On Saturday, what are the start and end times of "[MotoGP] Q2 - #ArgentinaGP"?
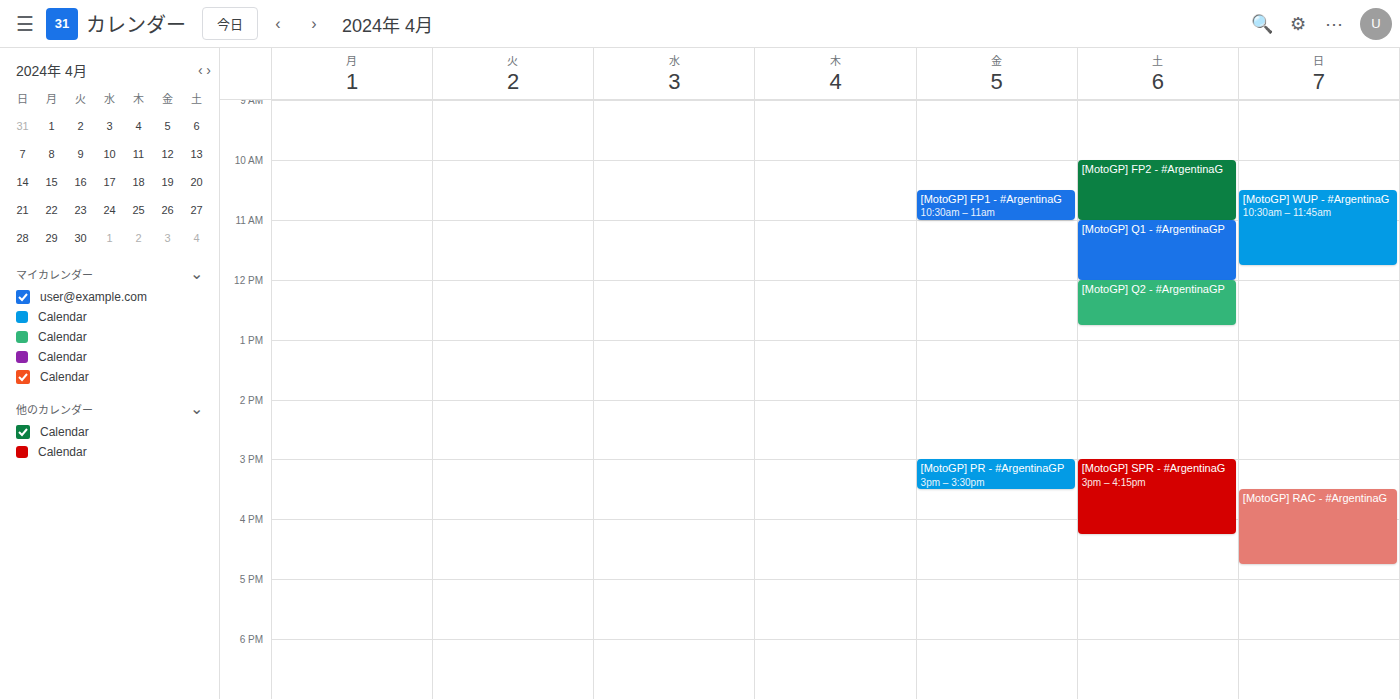
12:00 PM to 12:45 PM